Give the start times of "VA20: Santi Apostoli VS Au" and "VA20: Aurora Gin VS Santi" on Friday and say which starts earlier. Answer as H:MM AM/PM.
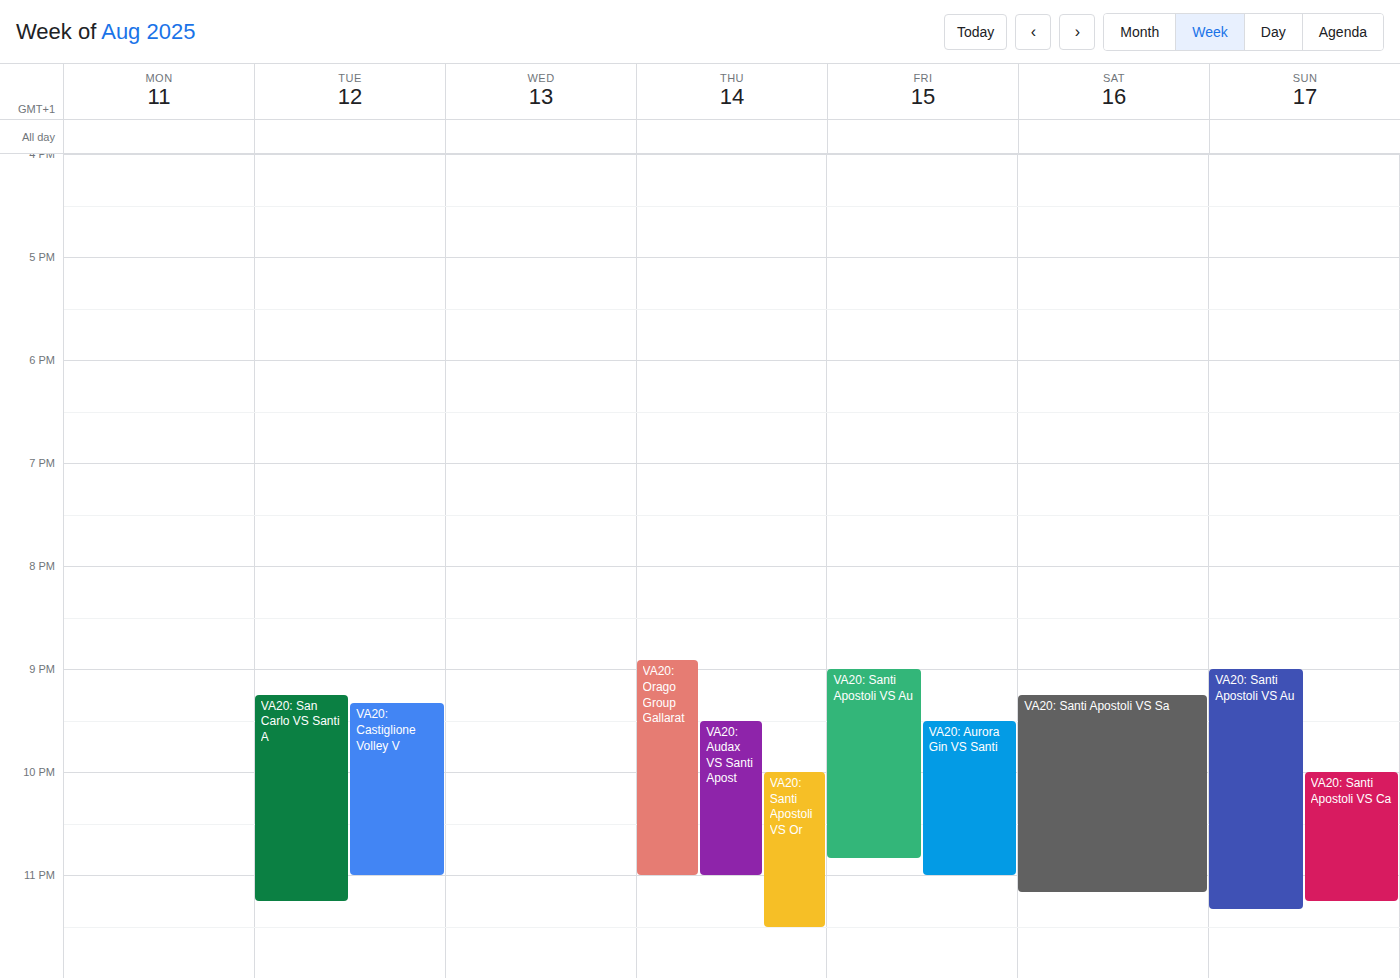
"VA20: Santi Apostoli VS Au" 9:00 PM; "VA20: Aurora Gin VS Santi" 9:30 PM.